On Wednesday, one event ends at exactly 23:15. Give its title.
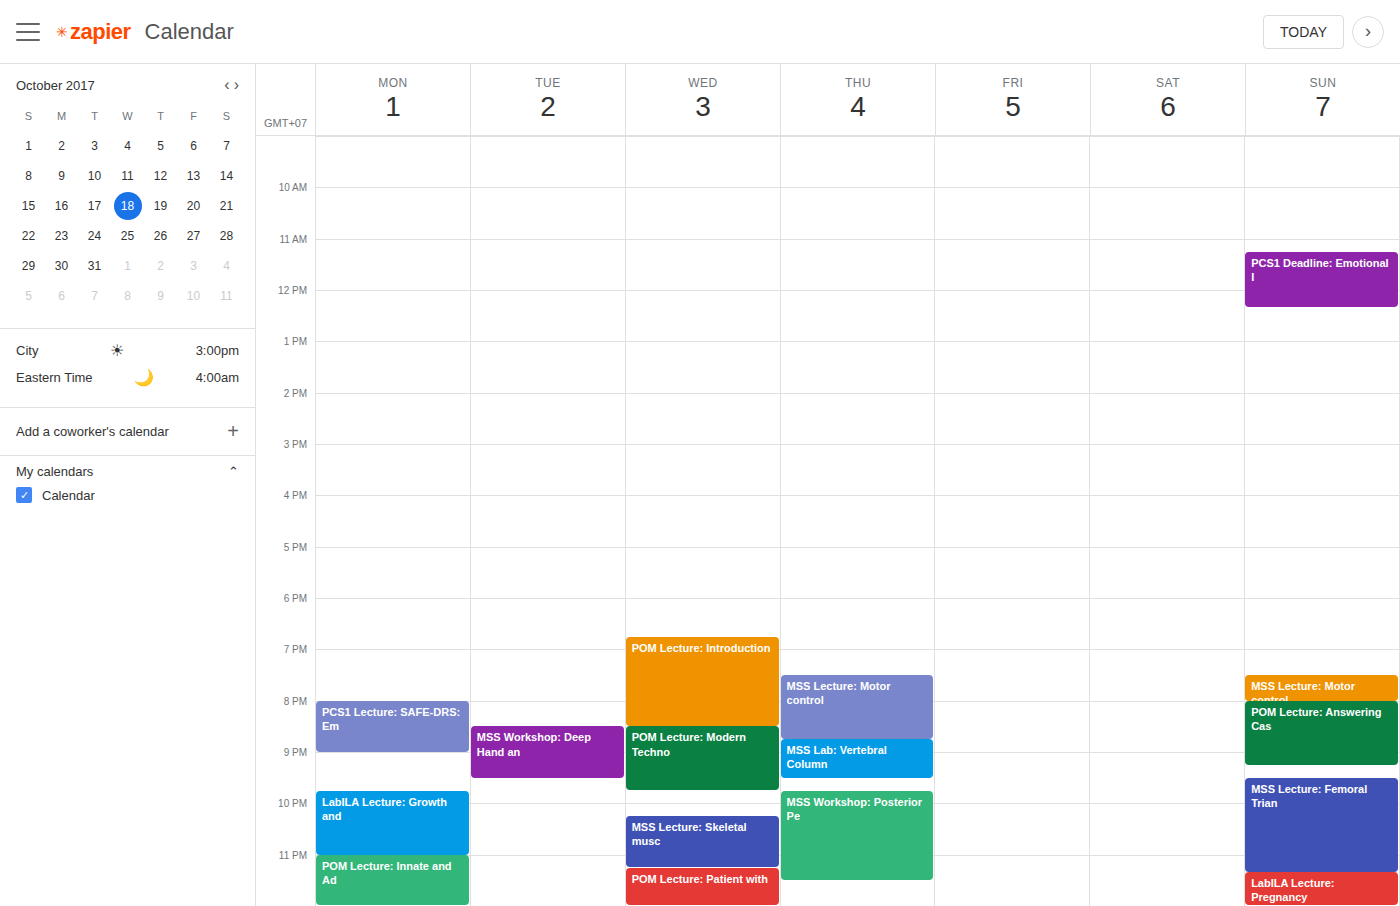
"MSS Lecture: Skeletal musc"